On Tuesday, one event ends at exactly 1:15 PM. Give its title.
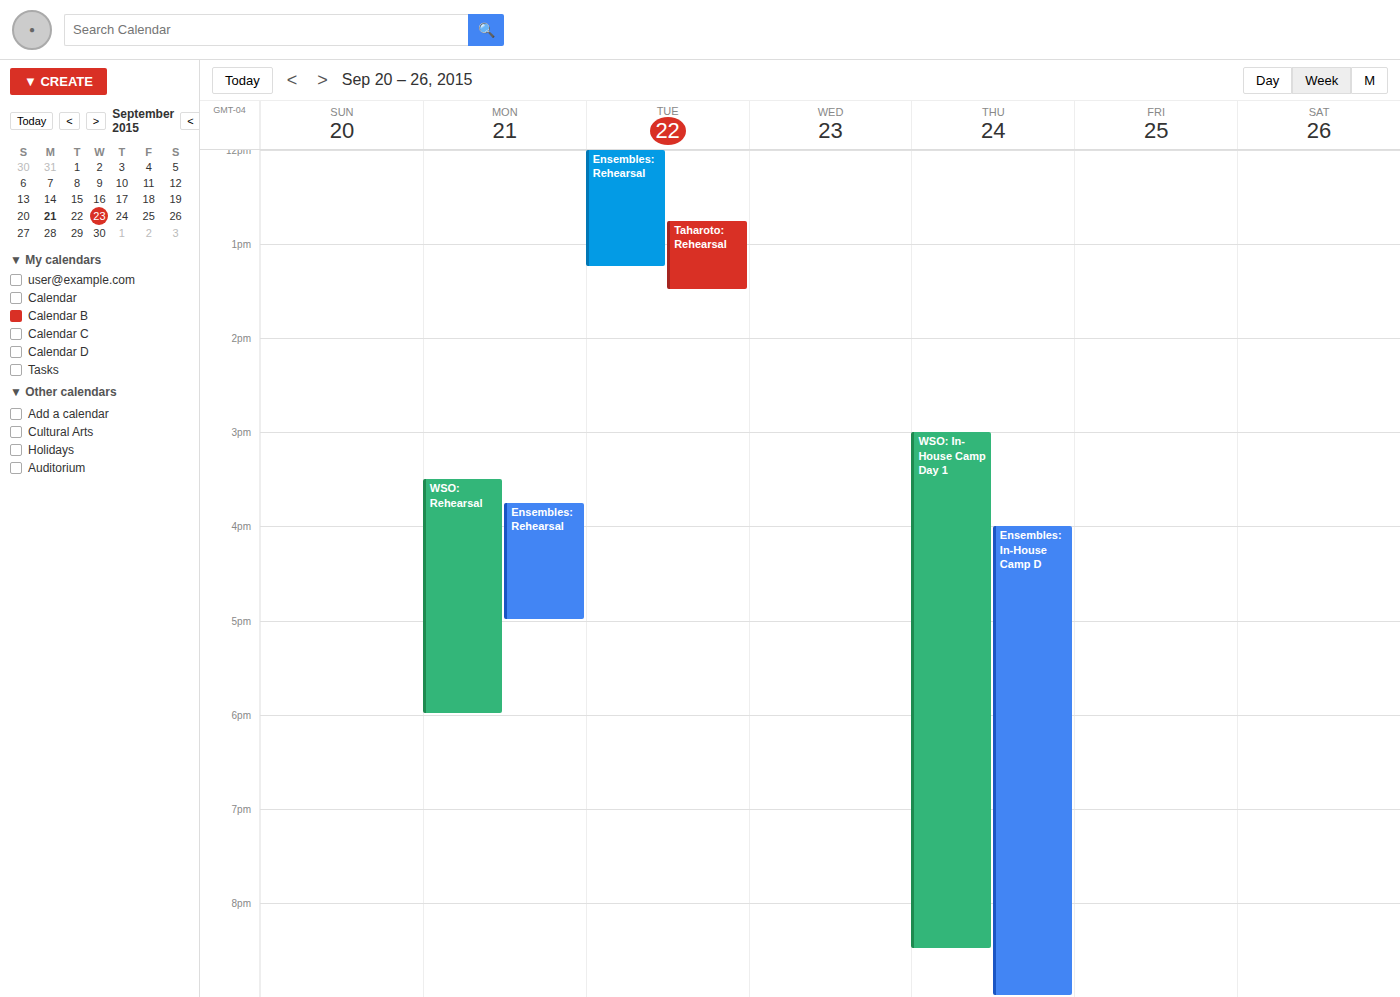
"Ensembles: Rehearsal"